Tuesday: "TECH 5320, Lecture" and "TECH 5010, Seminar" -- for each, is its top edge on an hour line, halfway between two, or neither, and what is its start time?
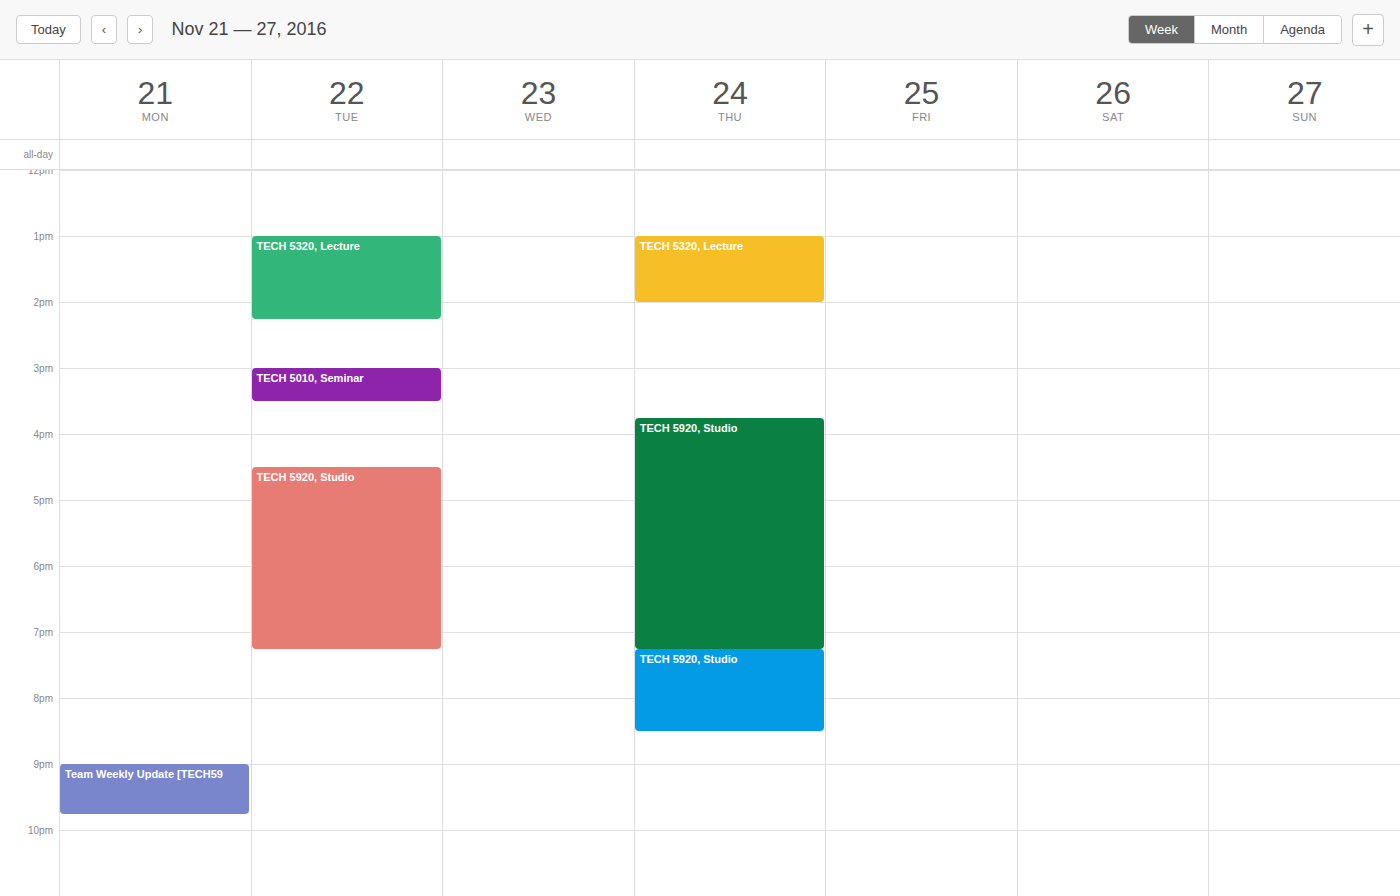
"TECH 5320, Lecture": 13:00, exactly on the 13:00 line. "TECH 5010, Seminar": 15:00, exactly on the 15:00 line.